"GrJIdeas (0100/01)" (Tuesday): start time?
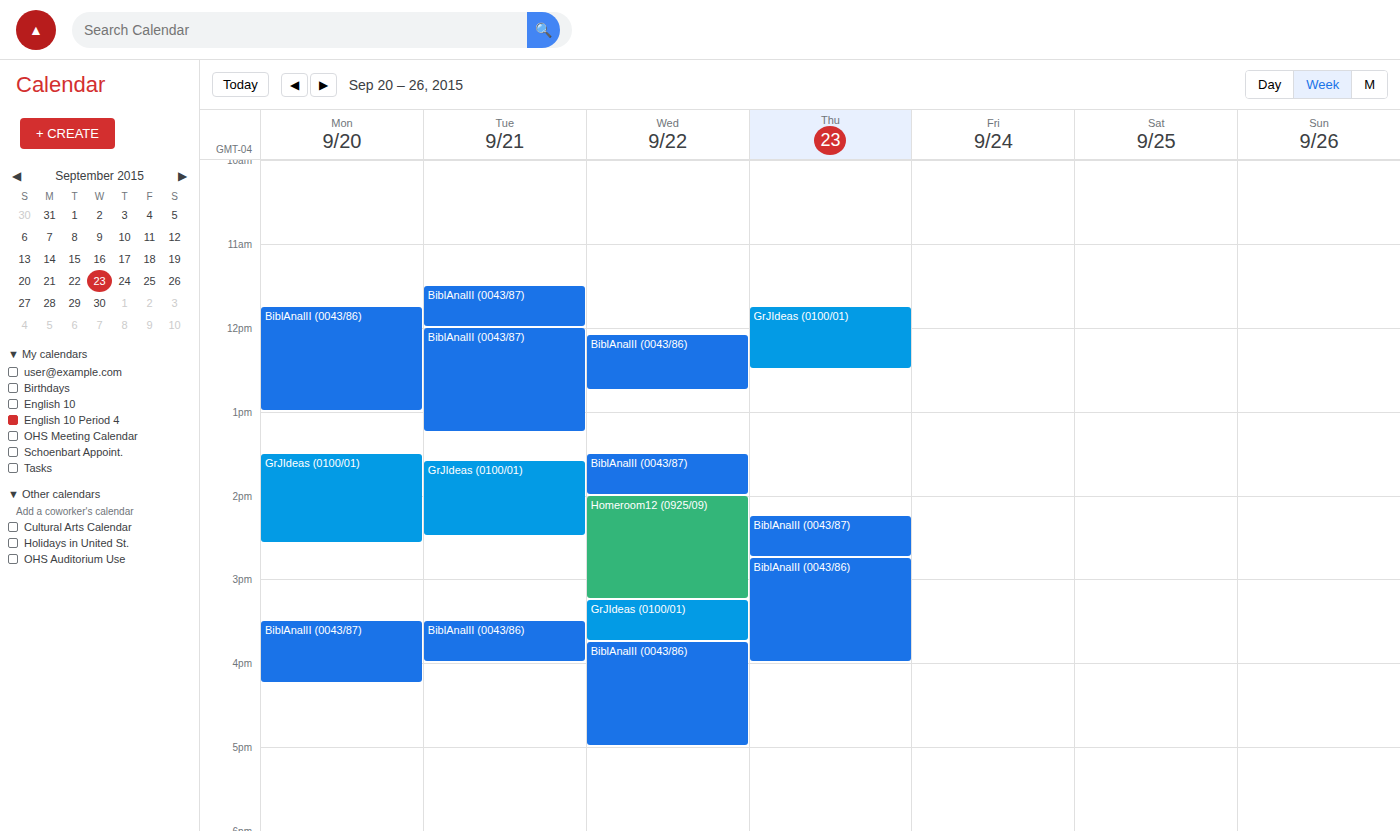
1:35 PM